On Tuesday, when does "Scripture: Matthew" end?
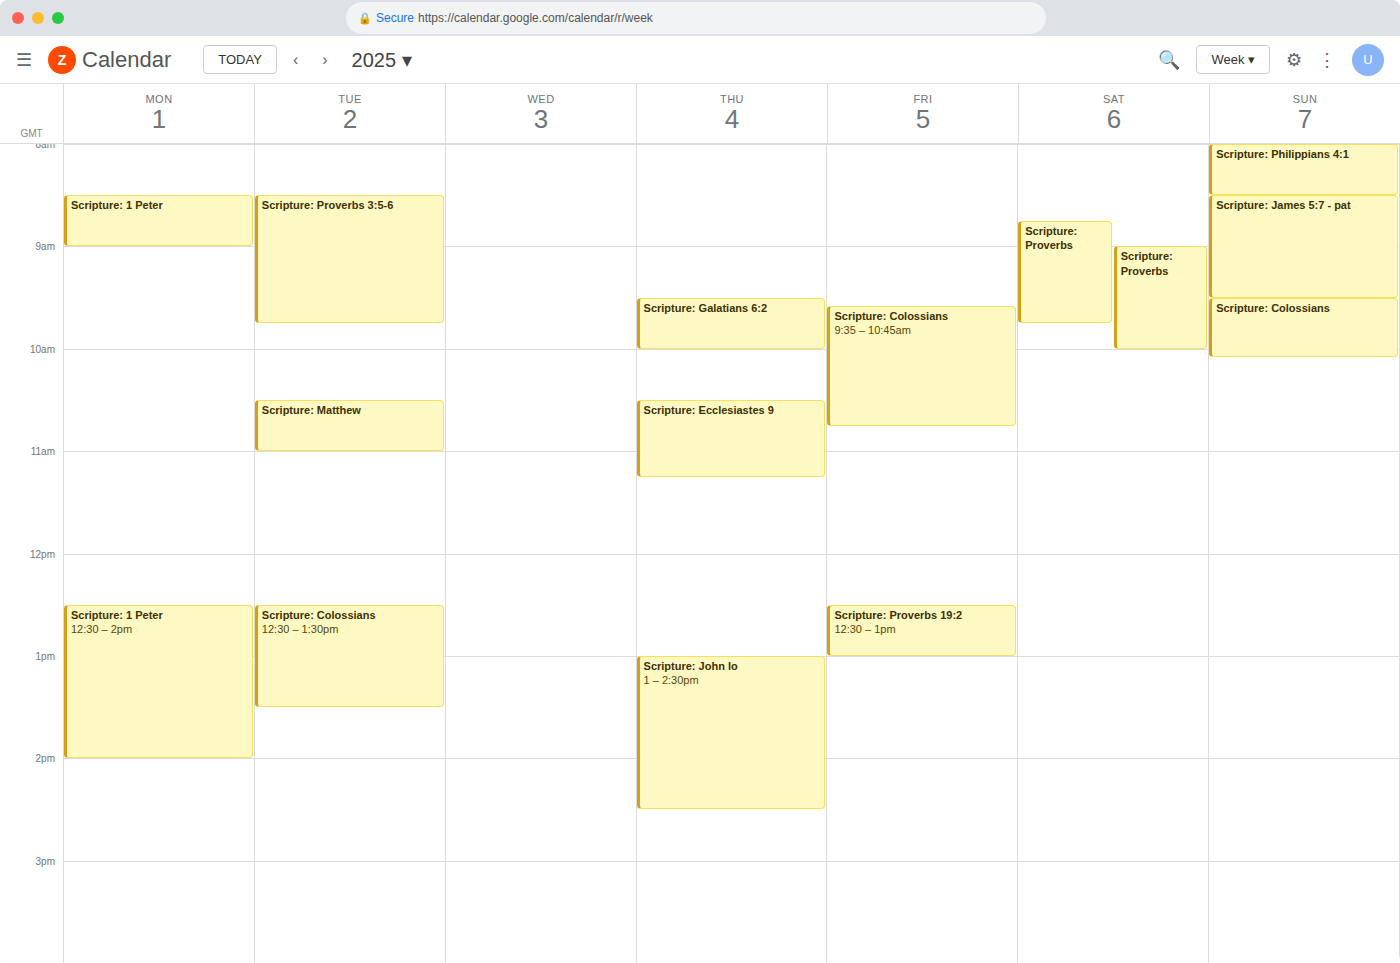
11:00 AM